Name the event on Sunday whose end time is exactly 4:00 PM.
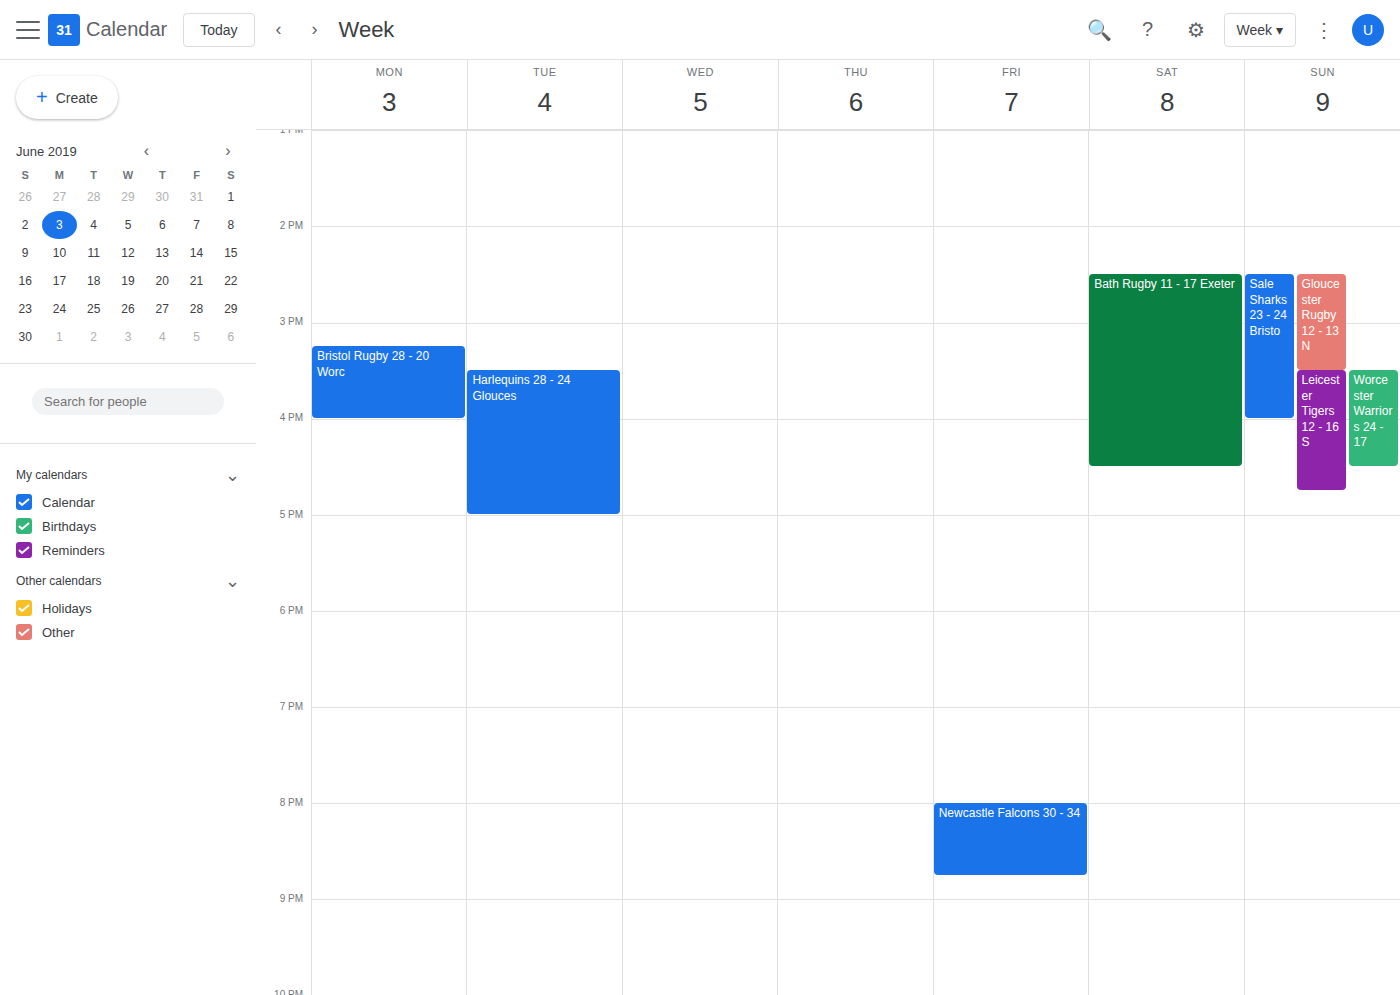
"Sale Sharks 23 - 24 Bristo"